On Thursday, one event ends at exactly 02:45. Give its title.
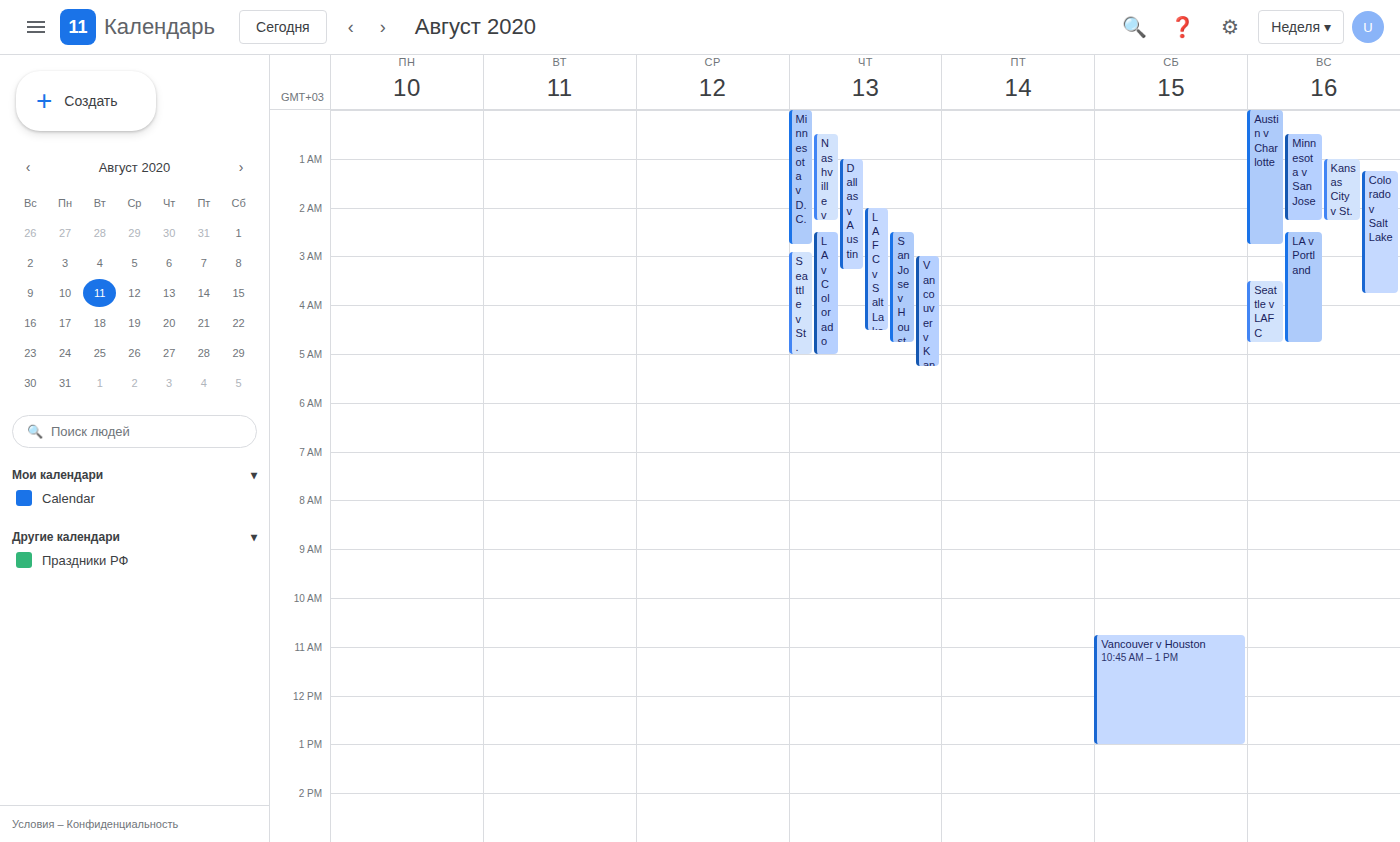
"Minnesota v D.C."